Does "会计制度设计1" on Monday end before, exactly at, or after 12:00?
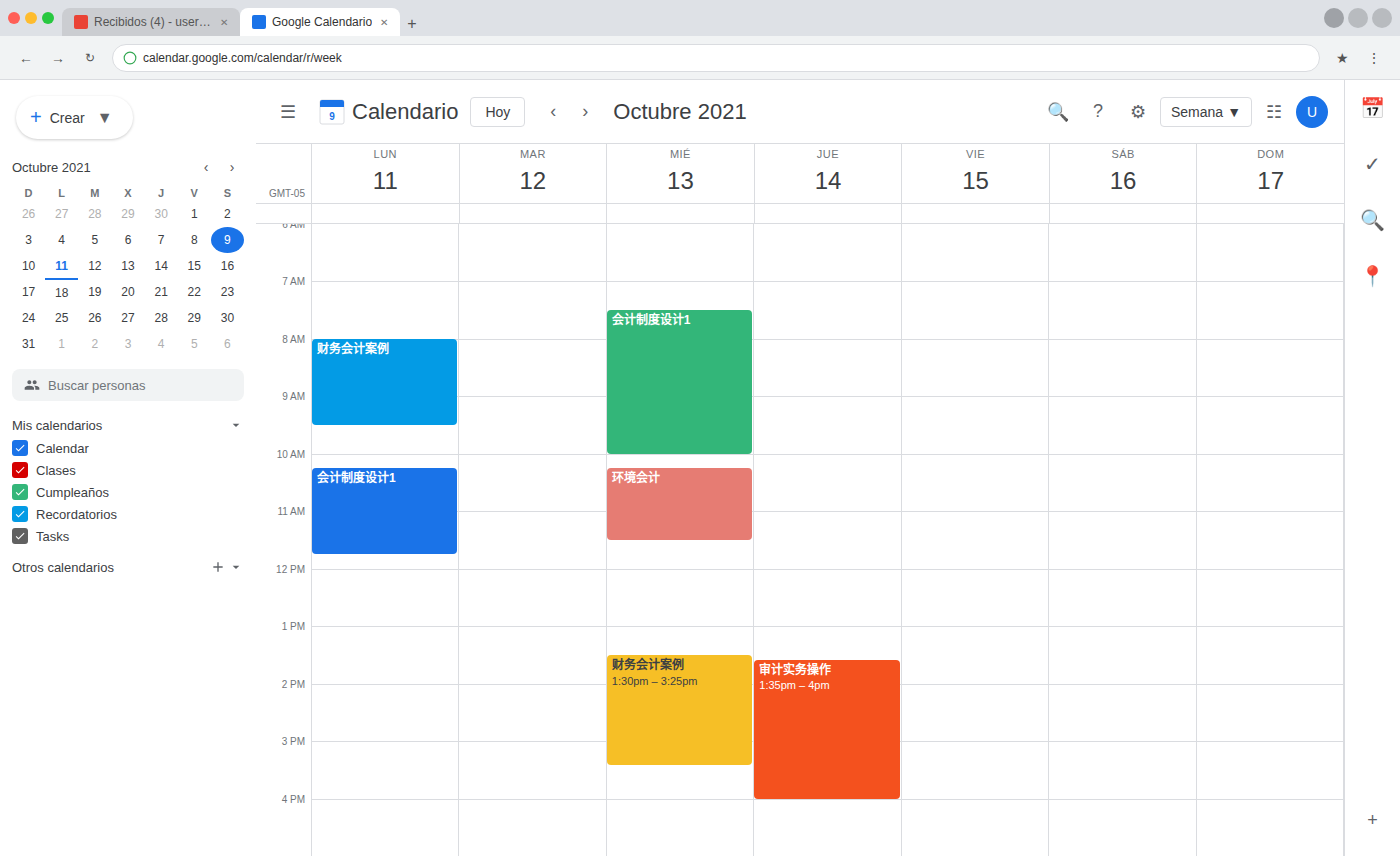
11:45 -- before 12:00, 15 minutes above the 12:00 line.